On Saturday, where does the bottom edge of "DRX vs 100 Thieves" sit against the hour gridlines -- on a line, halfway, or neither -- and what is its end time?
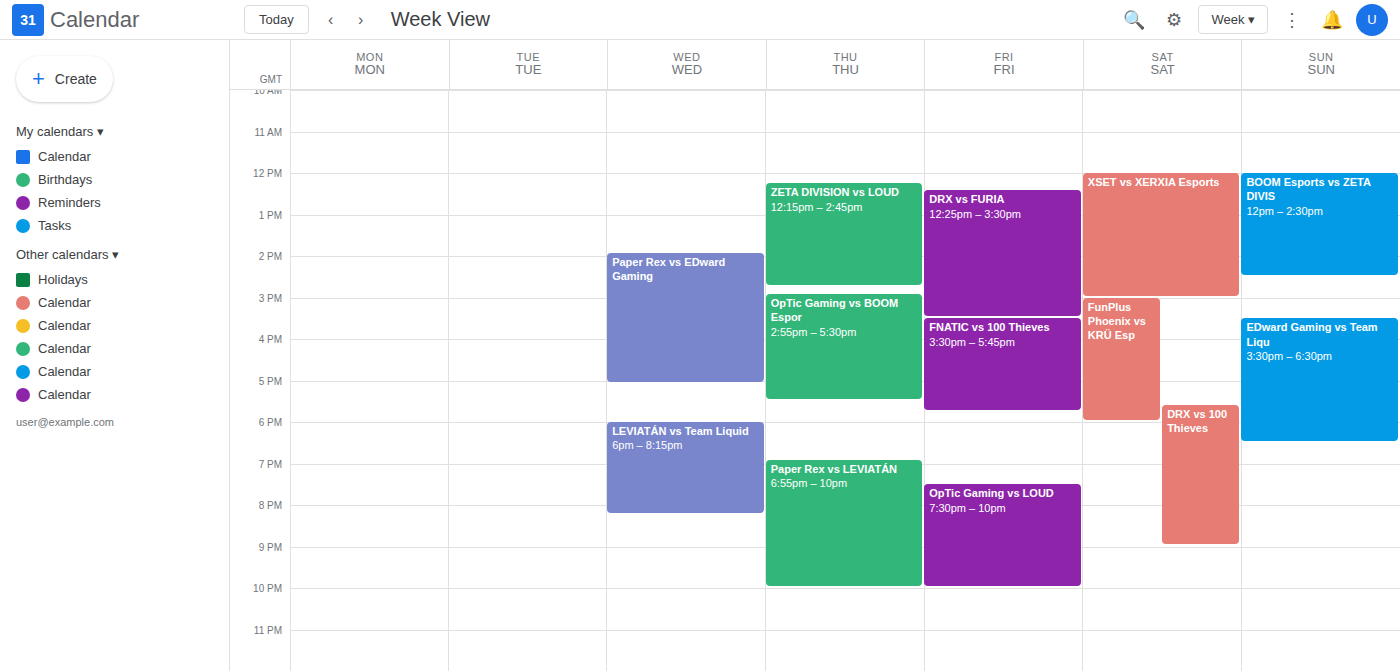
9:00 PM -- exactly on the 9 PM line.